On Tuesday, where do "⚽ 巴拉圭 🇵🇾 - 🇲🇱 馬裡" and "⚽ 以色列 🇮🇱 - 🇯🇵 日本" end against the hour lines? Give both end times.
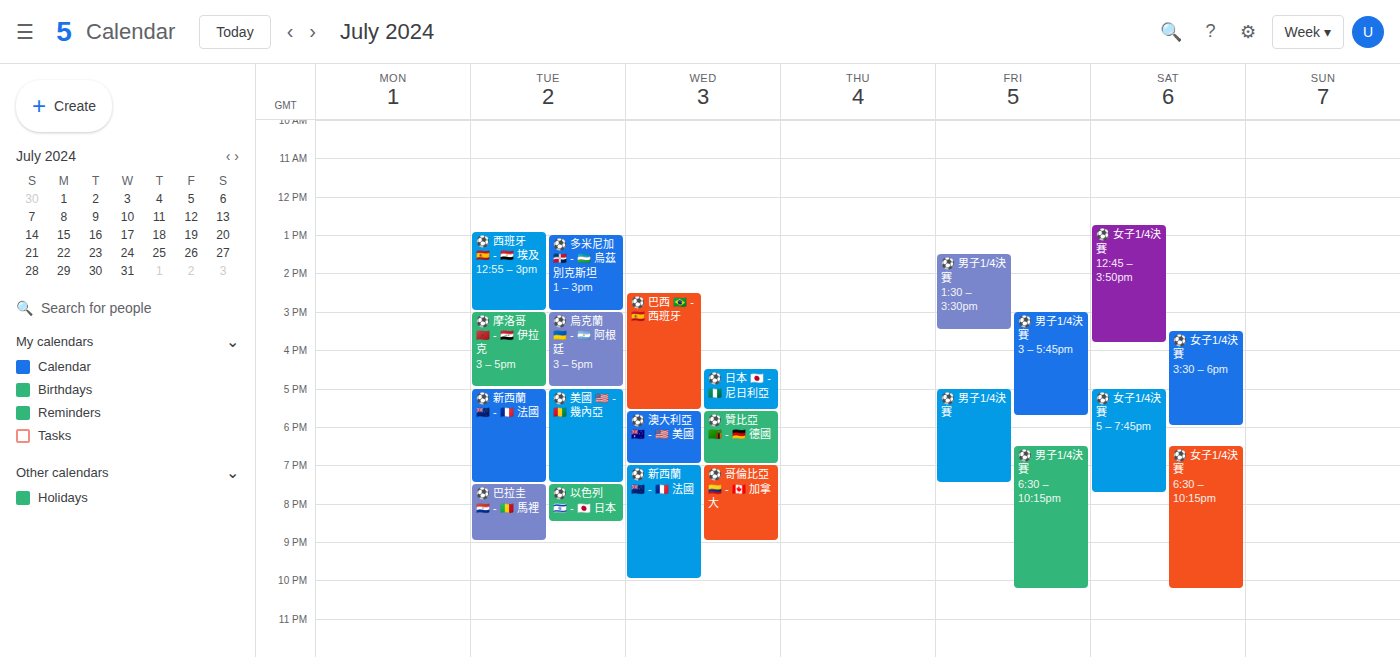
"⚽ 巴拉圭 🇵🇾 - 🇲🇱 馬裡": 9:00 PM, exactly on the 9 PM line. "⚽ 以色列 🇮🇱 - 🇯🇵 日本": 8:30 PM, halfway between the 8 PM and 9 PM lines.